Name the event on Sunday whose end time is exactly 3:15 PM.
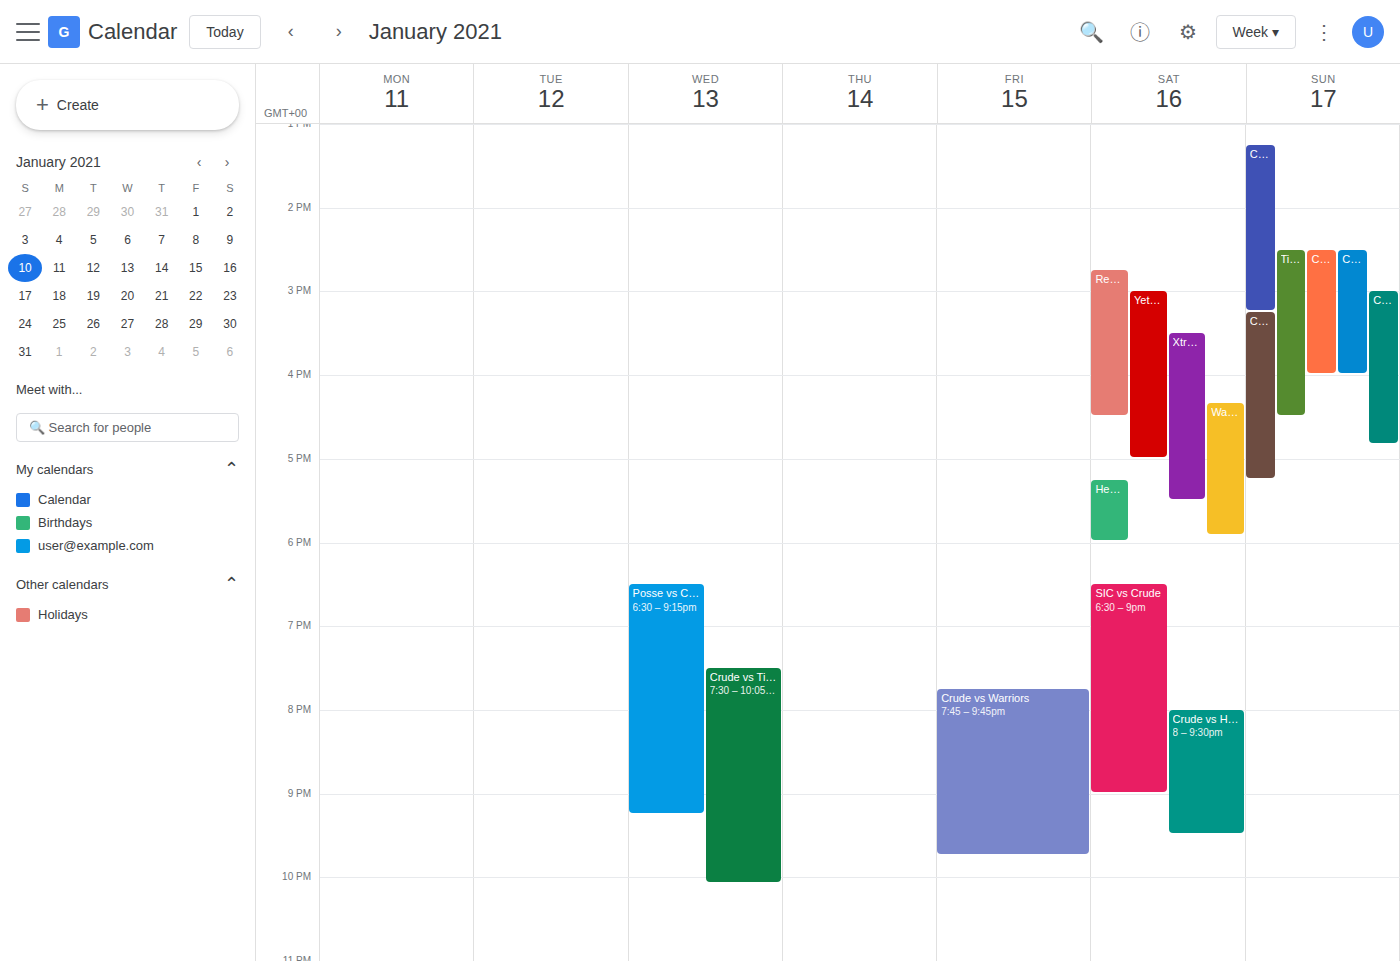
"Crude vs Xtreme"